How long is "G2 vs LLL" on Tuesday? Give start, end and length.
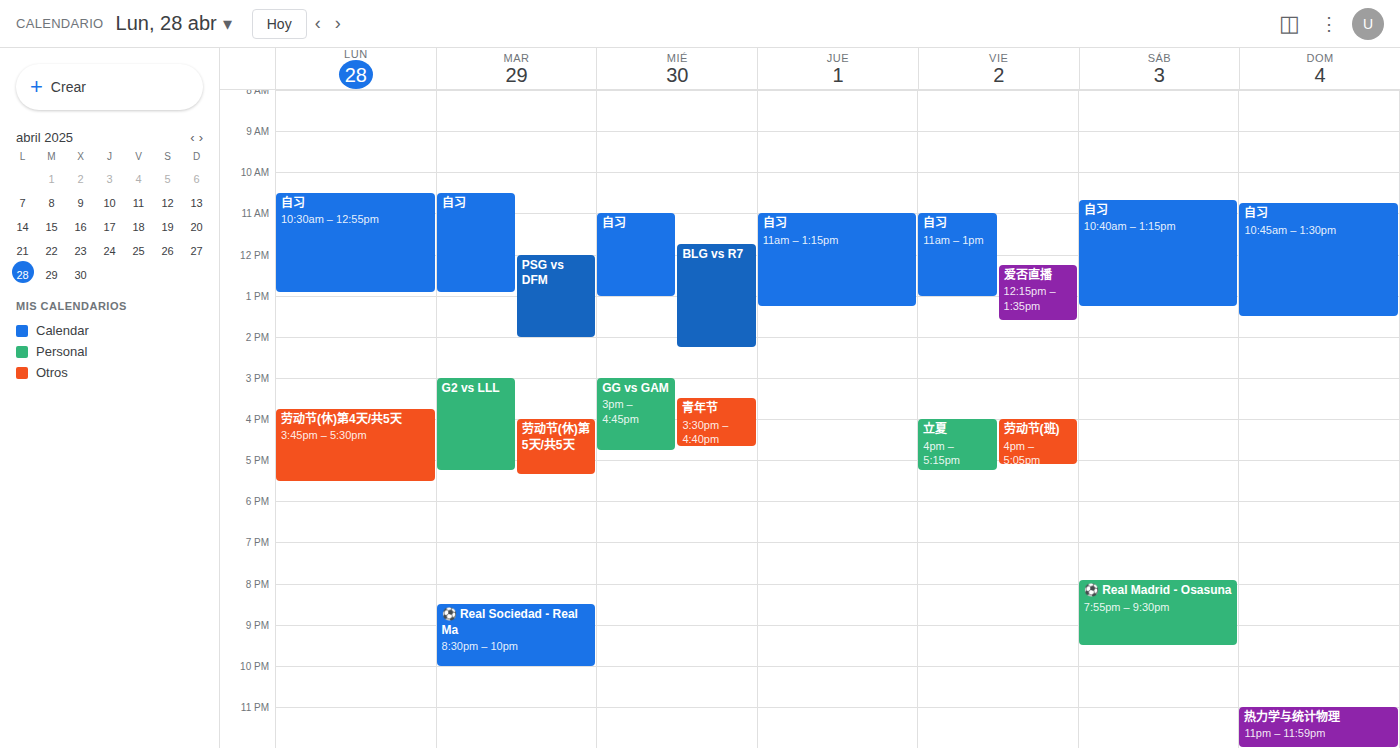
3:00 PM to 5:15 PM, 2 hours 15 minutes